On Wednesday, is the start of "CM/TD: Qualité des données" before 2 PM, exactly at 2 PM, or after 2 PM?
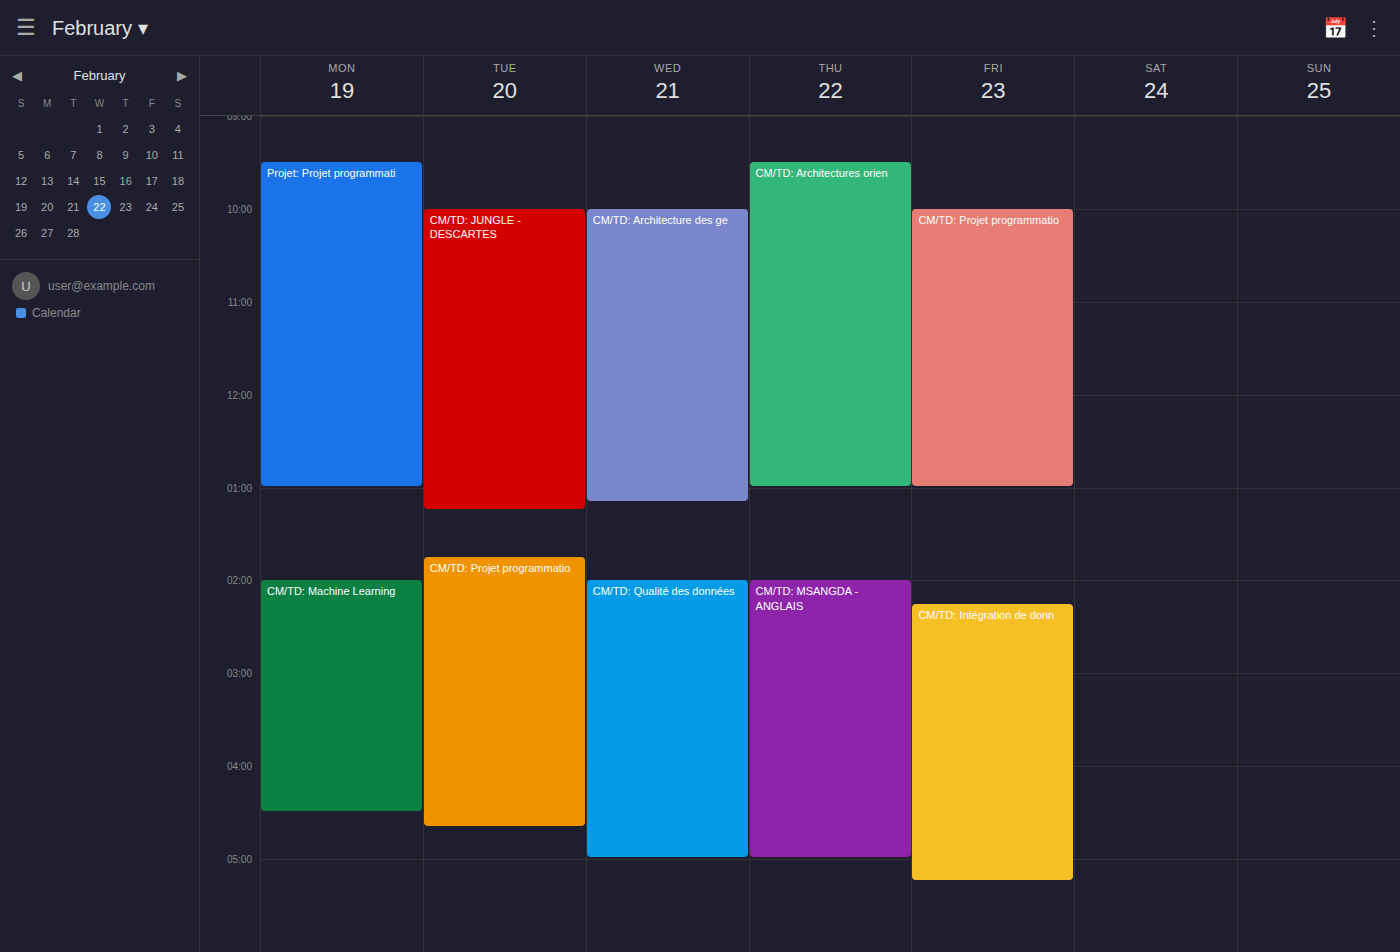
2:00 PM -- exactly at 2 PM, on the 2 PM line.